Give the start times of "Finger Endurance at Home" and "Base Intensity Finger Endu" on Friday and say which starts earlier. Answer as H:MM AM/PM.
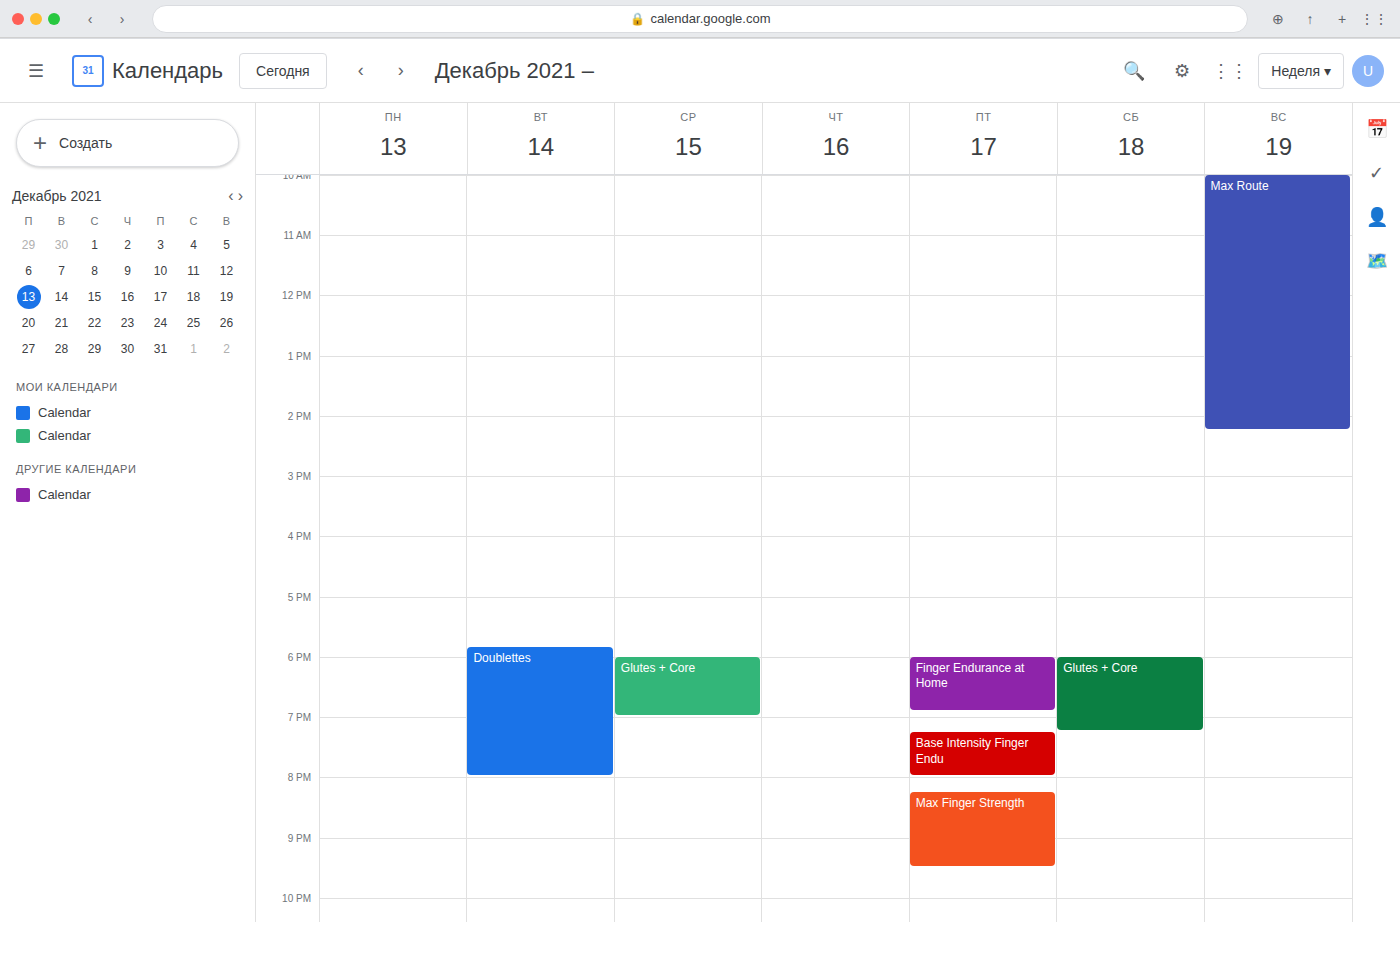
"Finger Endurance at Home" 6:00 PM; "Base Intensity Finger Endu" 7:15 PM.